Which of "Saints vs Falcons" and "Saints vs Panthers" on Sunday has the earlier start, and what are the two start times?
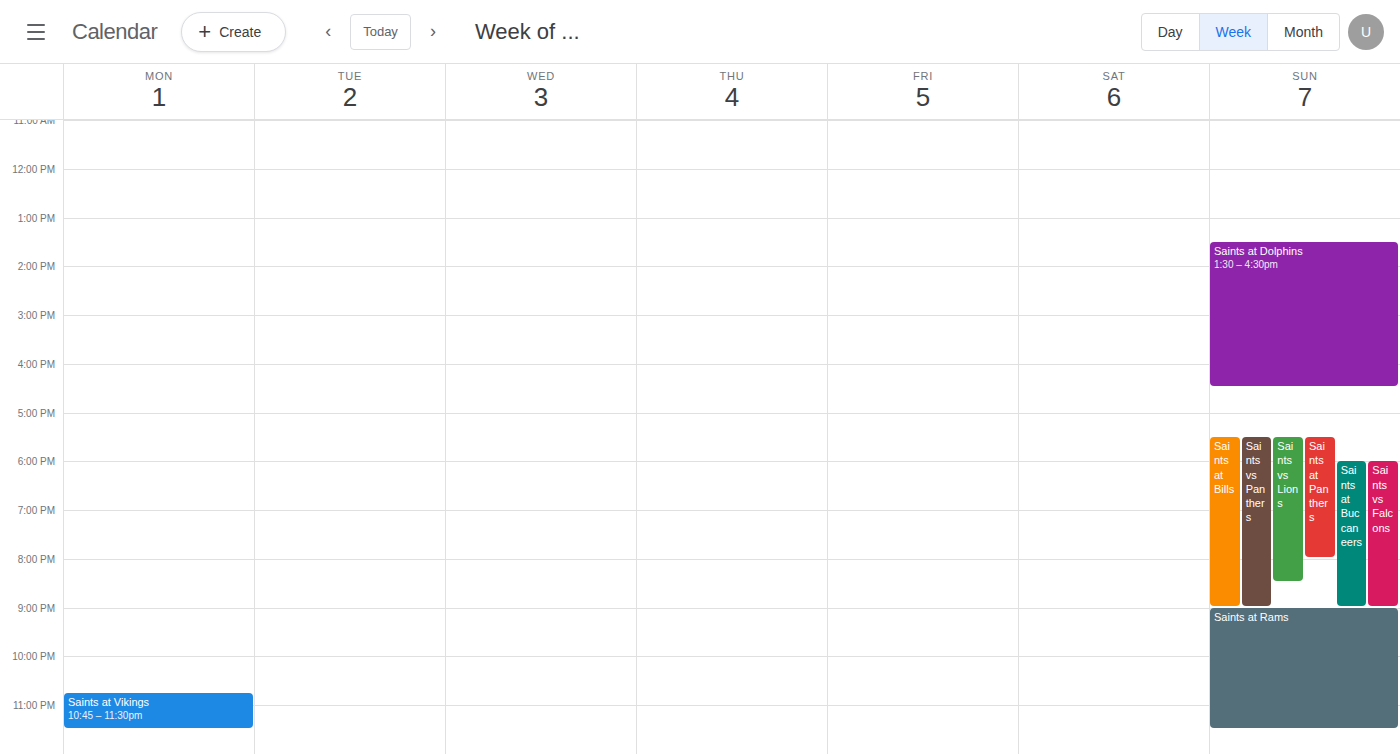
"Saints vs Panthers" 5:30 PM; "Saints vs Falcons" 6:00 PM.